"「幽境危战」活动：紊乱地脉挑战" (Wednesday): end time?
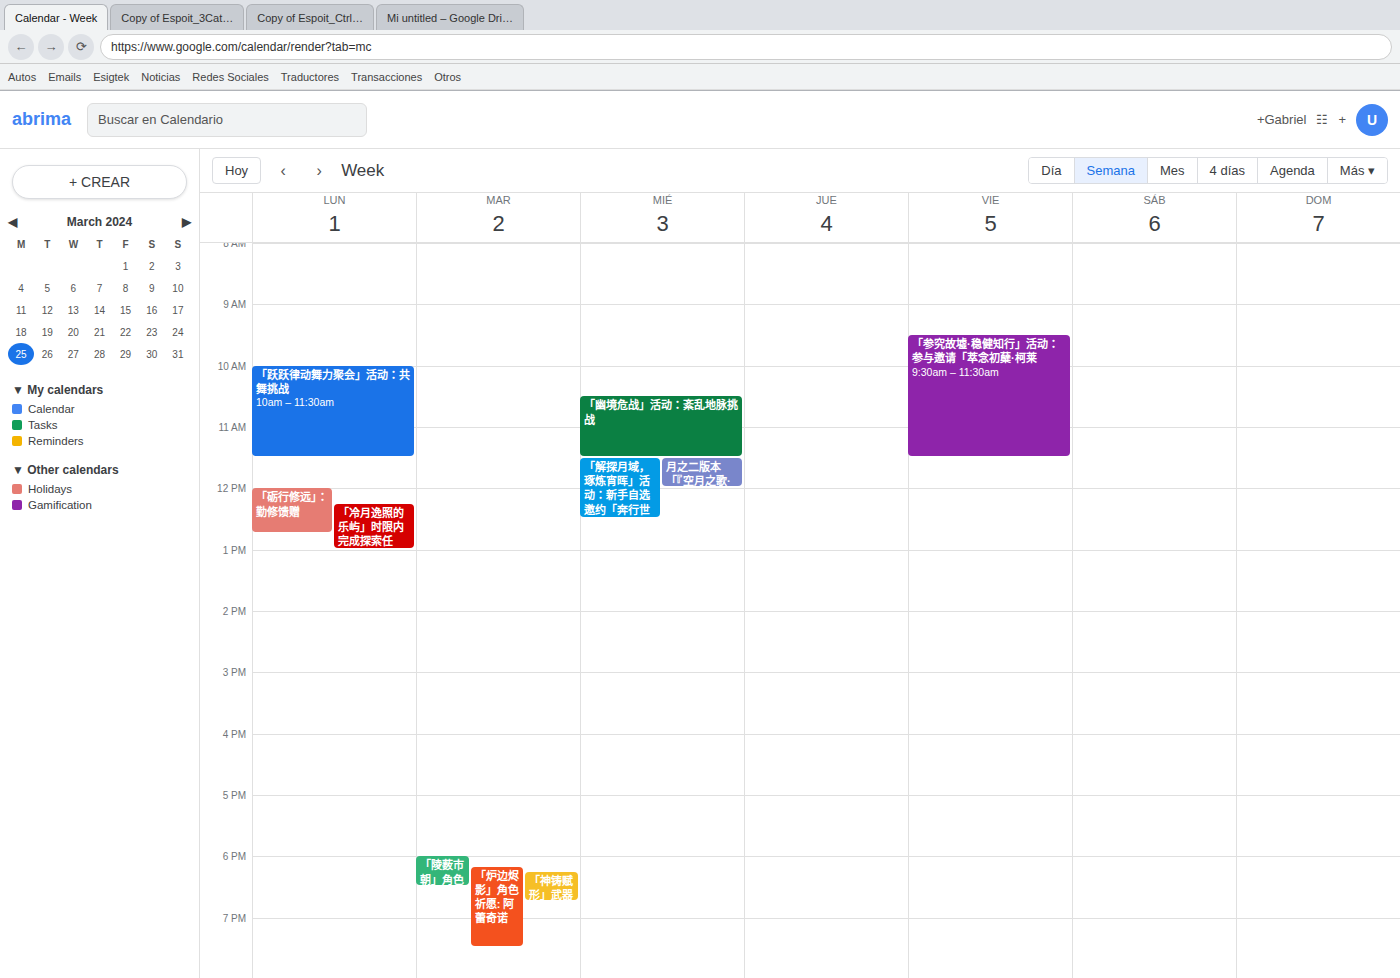
11:30 AM